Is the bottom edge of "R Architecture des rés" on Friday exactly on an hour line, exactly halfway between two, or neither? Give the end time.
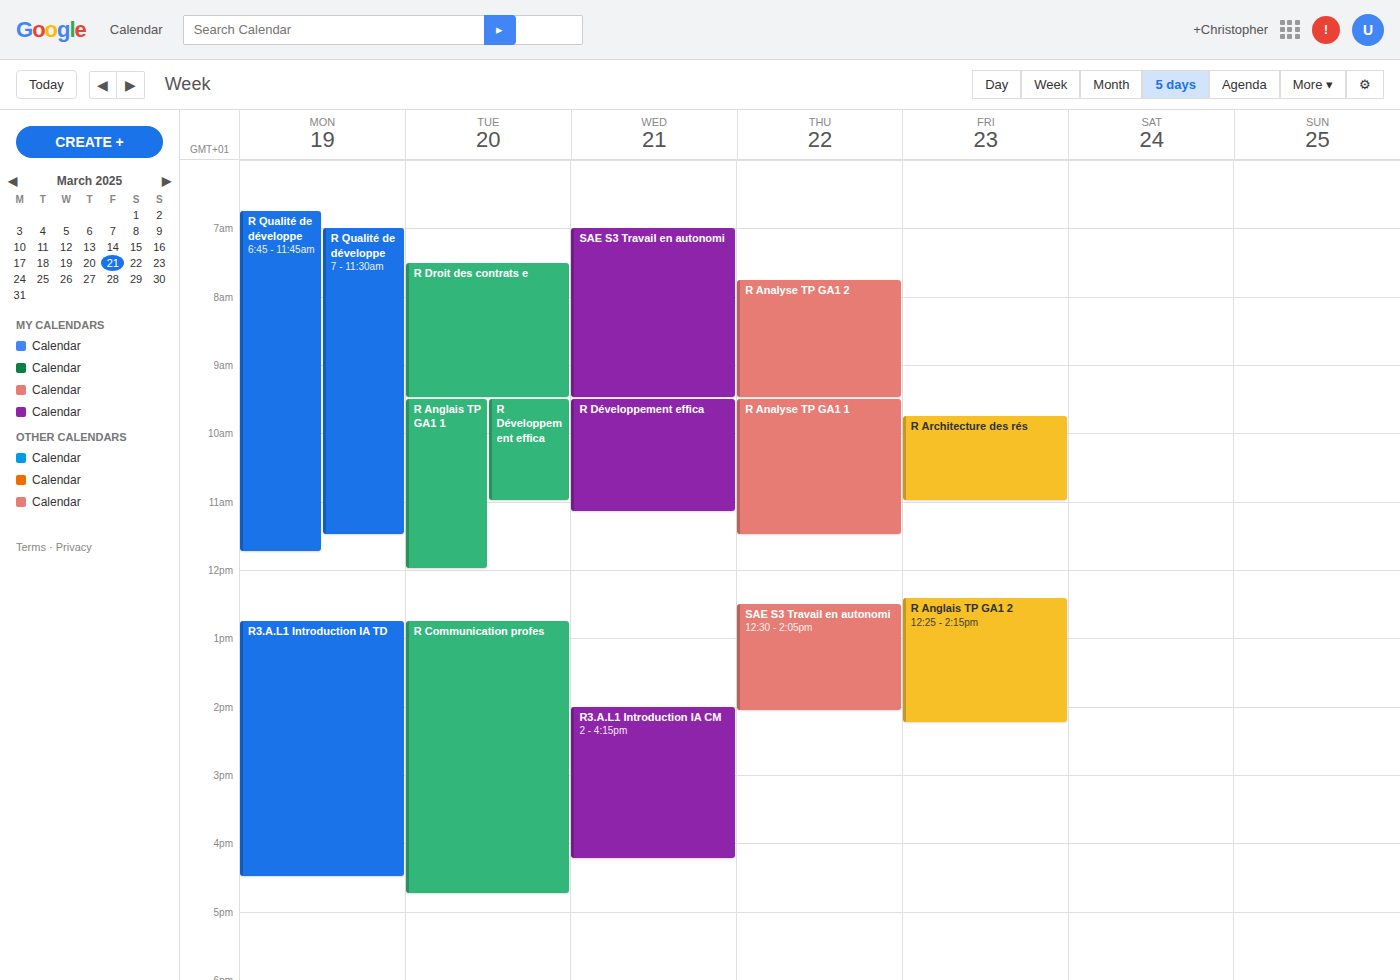
11:00 AM -- exactly on the 11 AM line.